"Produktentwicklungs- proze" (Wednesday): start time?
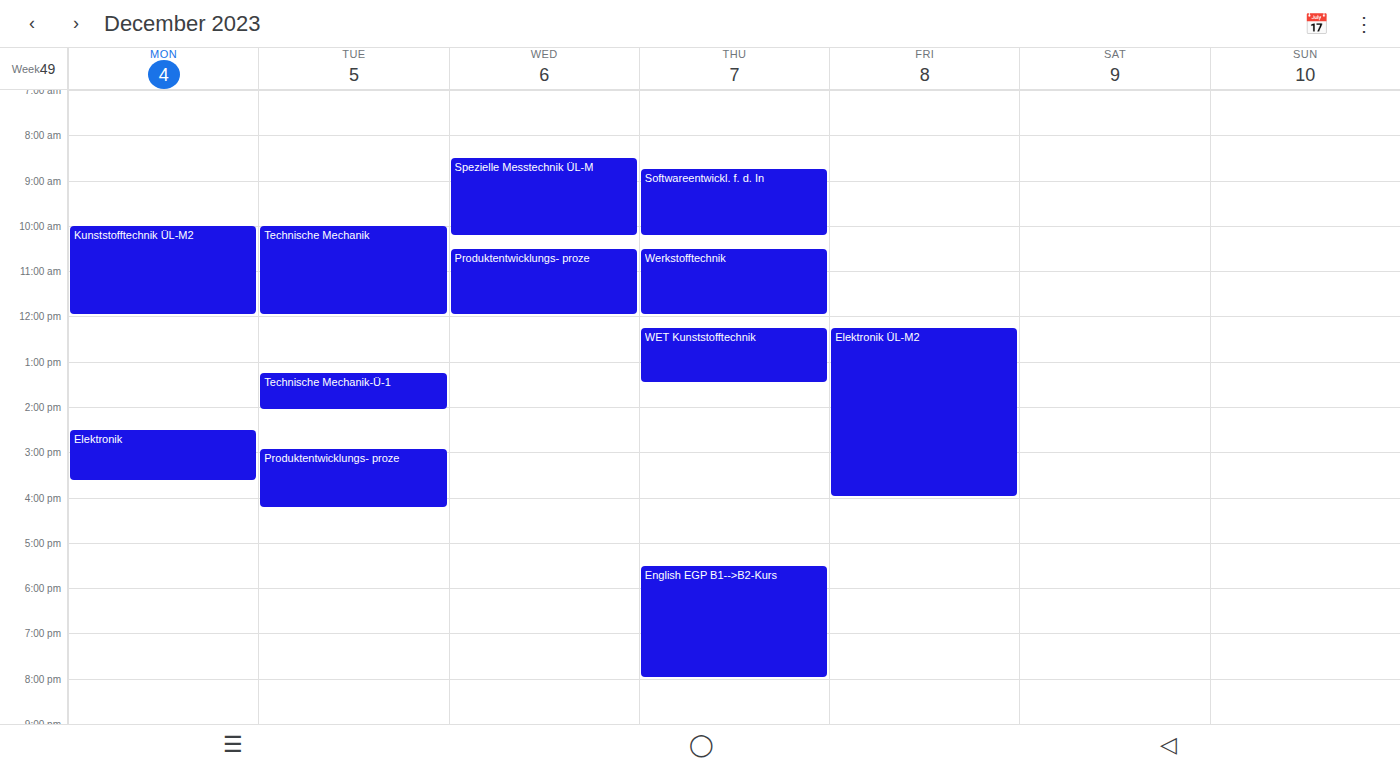
10:30